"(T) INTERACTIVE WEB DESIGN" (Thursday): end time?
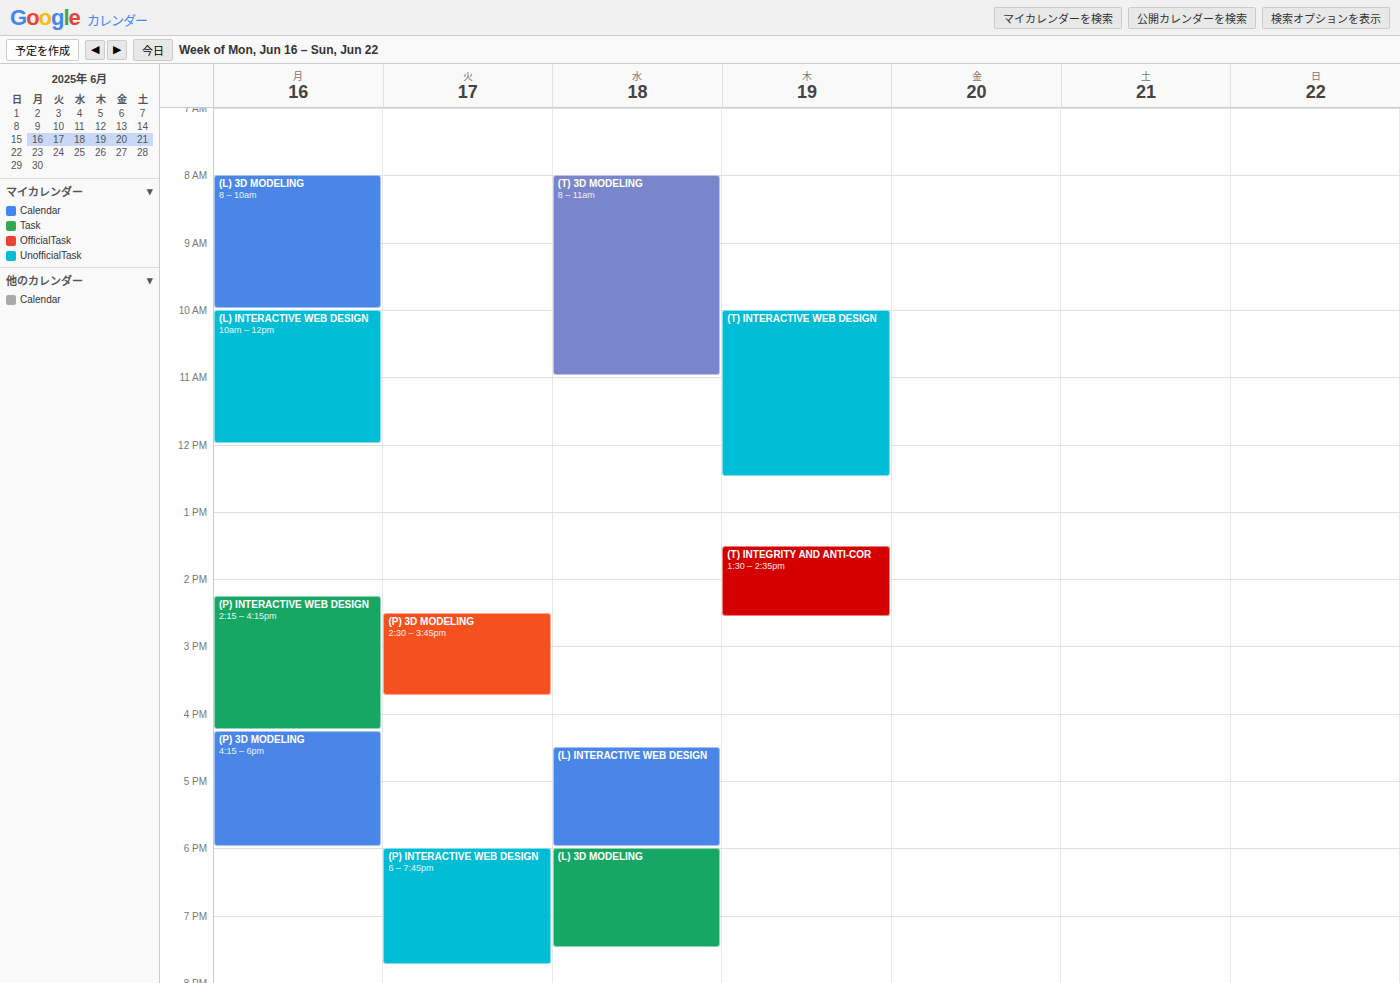
12:30 PM